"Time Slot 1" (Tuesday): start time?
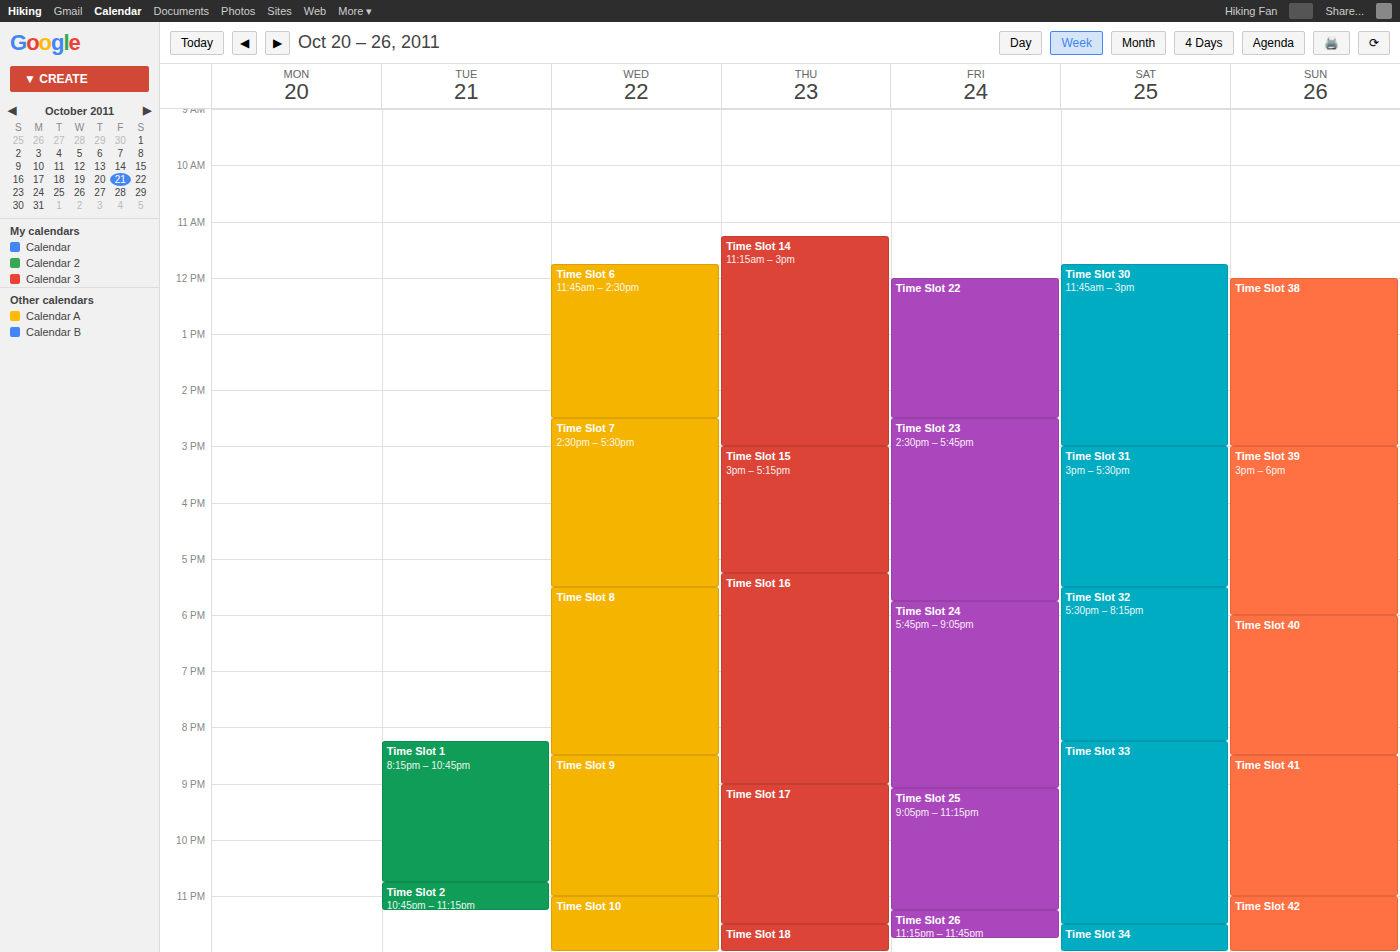
20:15